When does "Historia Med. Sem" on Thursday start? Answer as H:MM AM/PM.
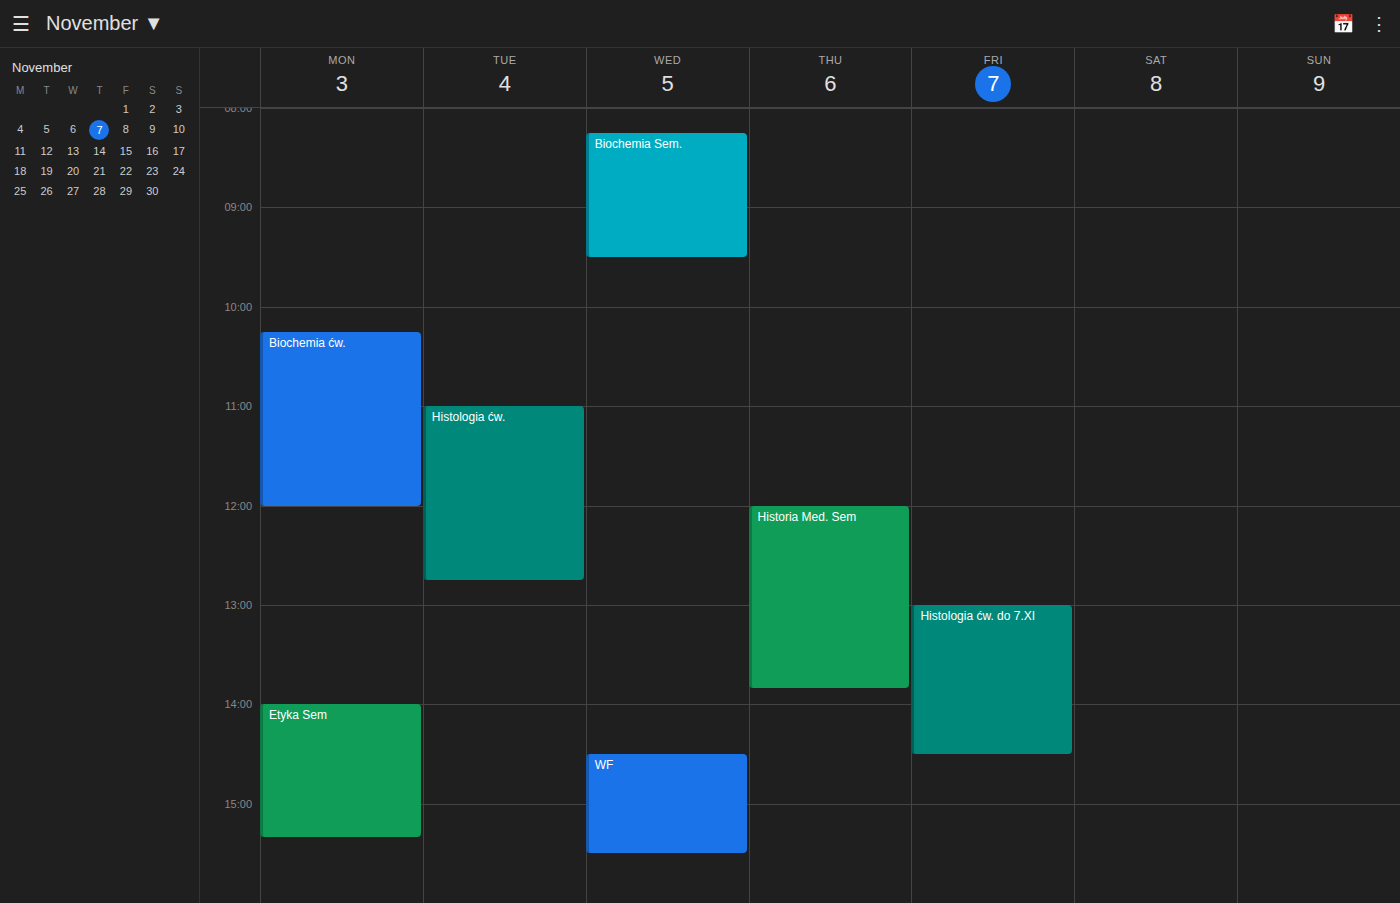
12:00 PM